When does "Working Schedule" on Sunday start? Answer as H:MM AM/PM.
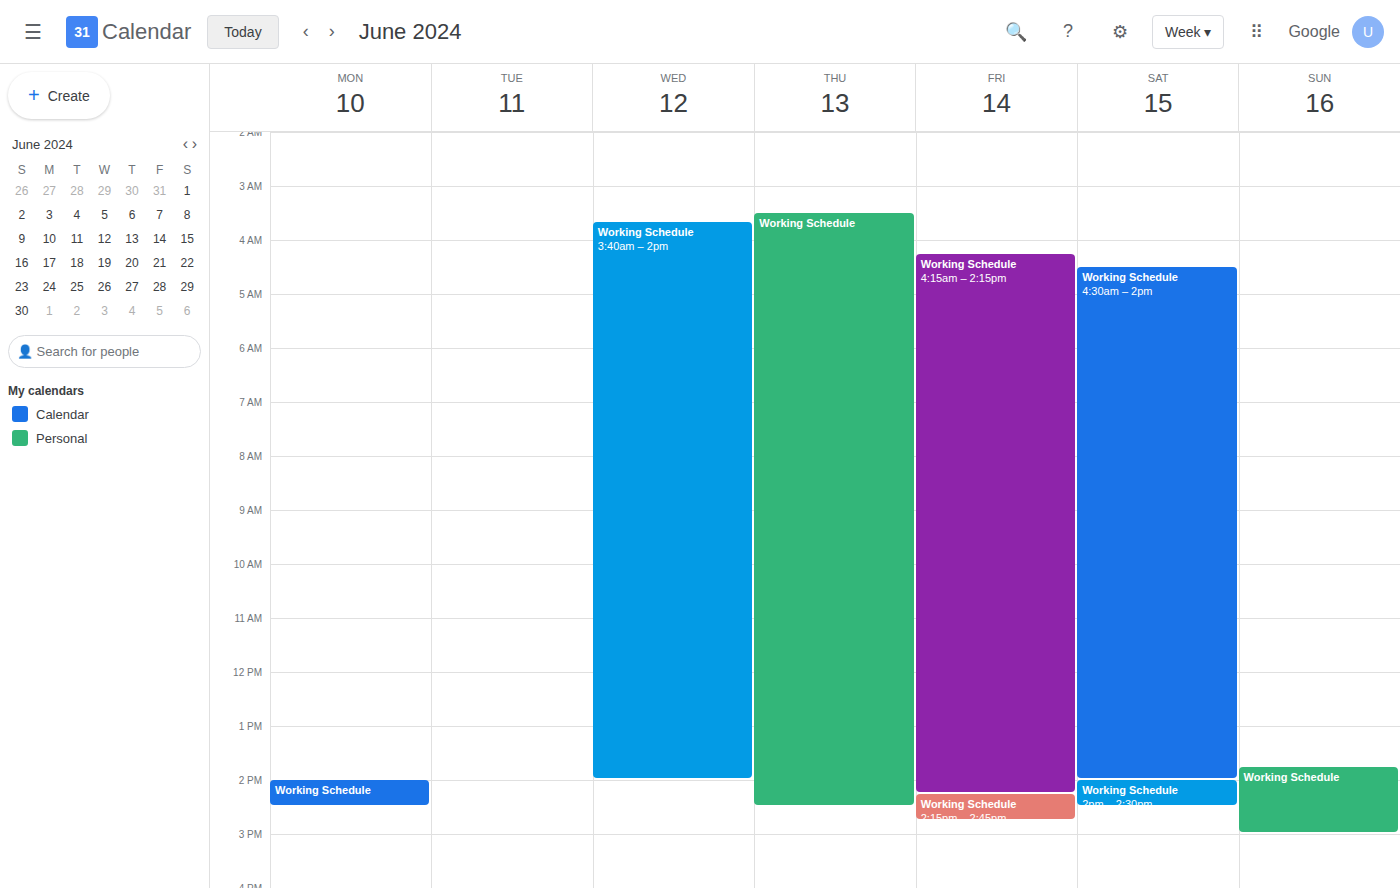
1:45 PM